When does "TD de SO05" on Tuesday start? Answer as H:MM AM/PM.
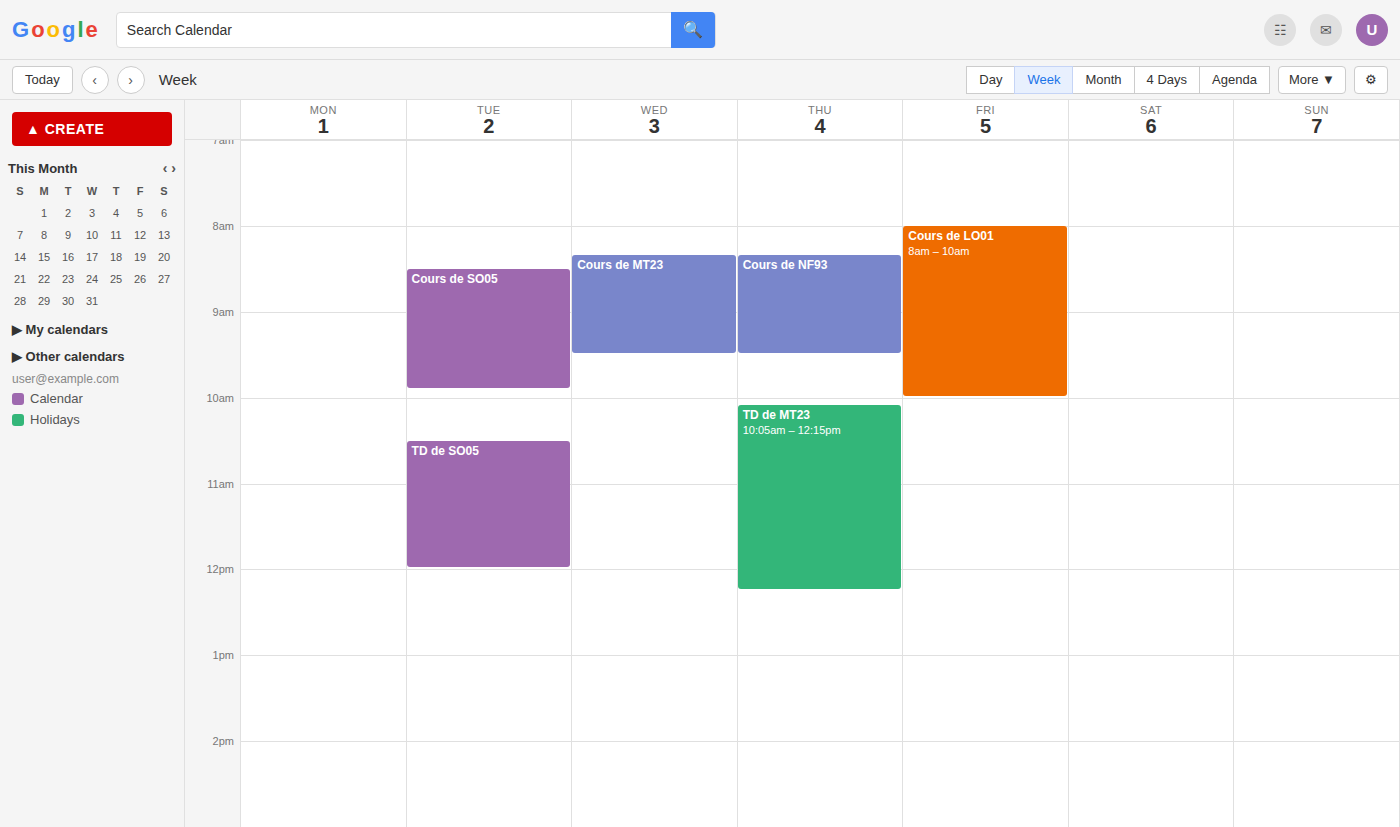
10:30 AM